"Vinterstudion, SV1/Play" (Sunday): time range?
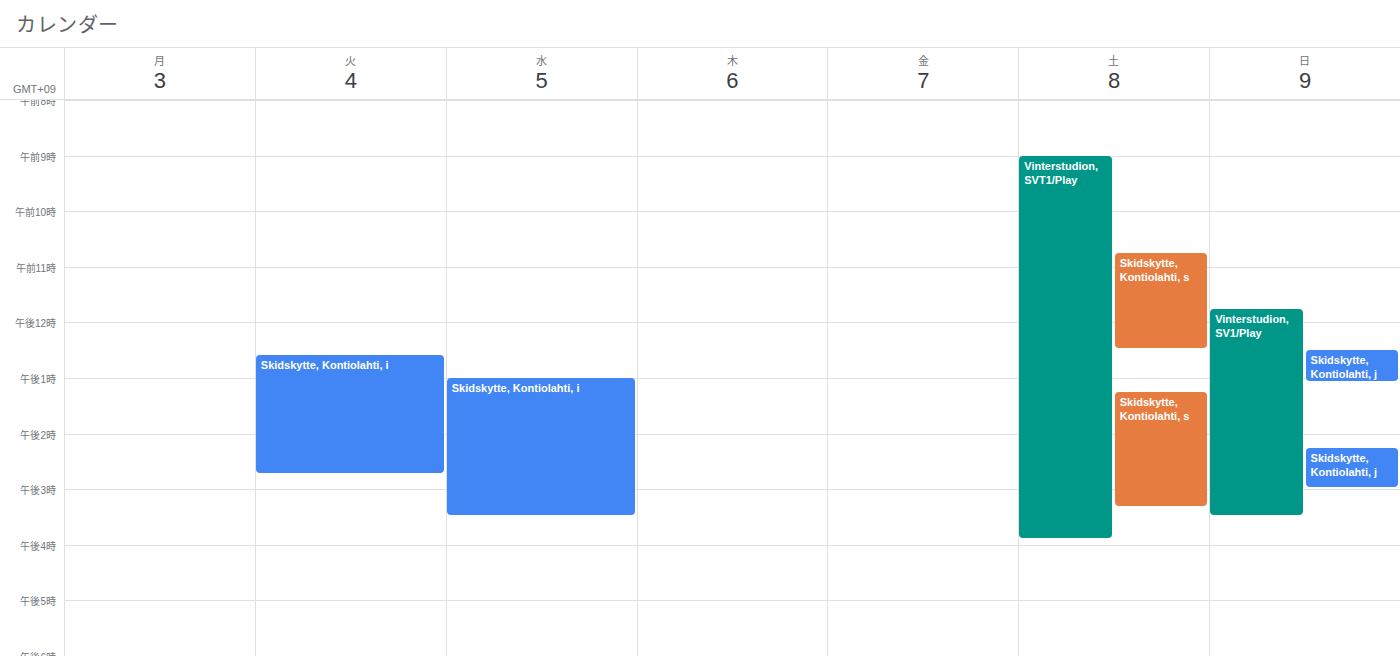
11:45 AM to 3:30 PM